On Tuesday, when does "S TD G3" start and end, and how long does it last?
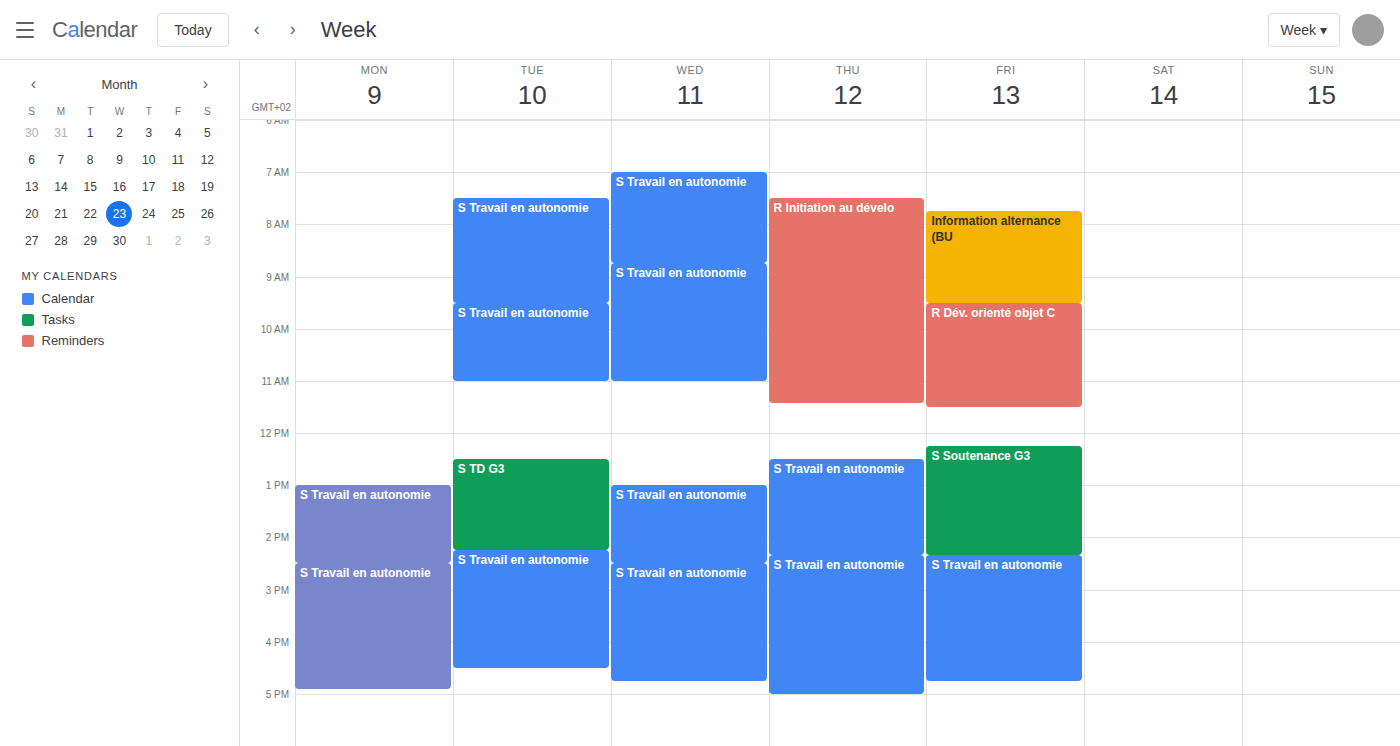
12:30 PM to 2:15 PM, 1 hour 45 minutes